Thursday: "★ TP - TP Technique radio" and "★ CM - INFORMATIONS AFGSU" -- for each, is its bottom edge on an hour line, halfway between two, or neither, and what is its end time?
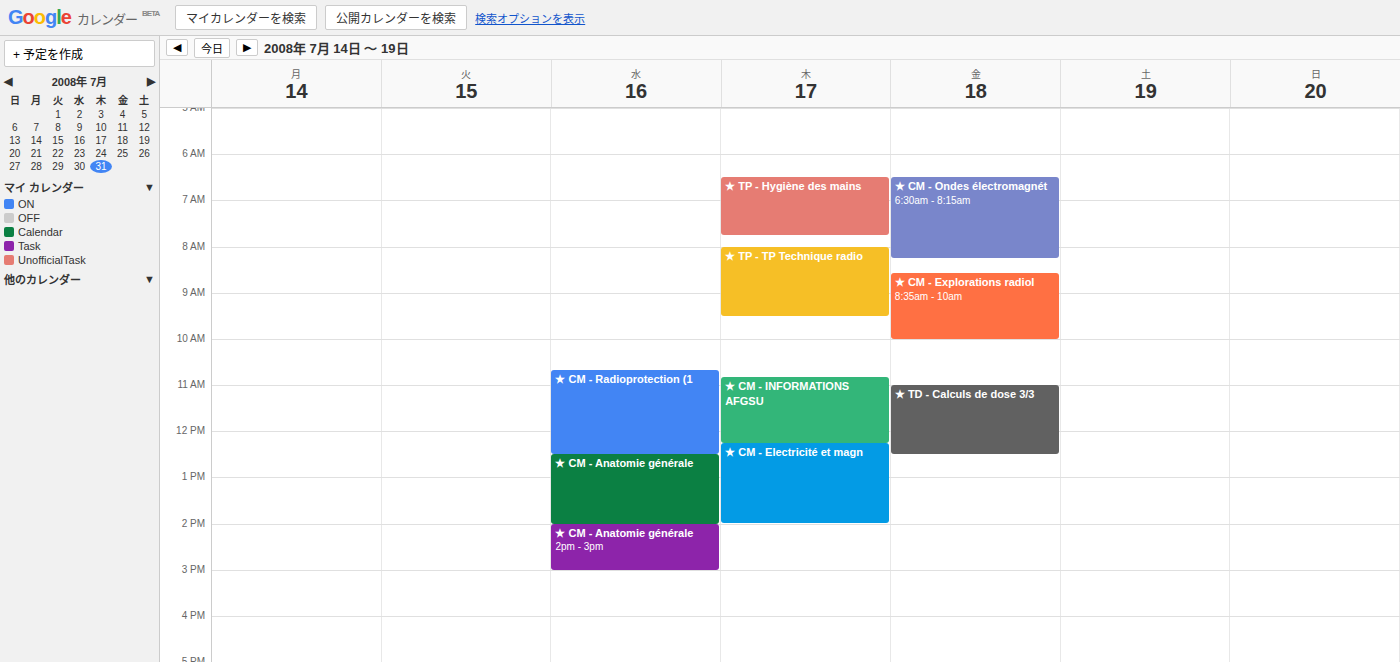
"★ TP - TP Technique radio": 9:30 AM, halfway between the 9 AM and 10 AM lines. "★ CM - INFORMATIONS AFGSU": 12:15 PM, neither: a quarter of the way from the 12 PM line to the 1 PM line.